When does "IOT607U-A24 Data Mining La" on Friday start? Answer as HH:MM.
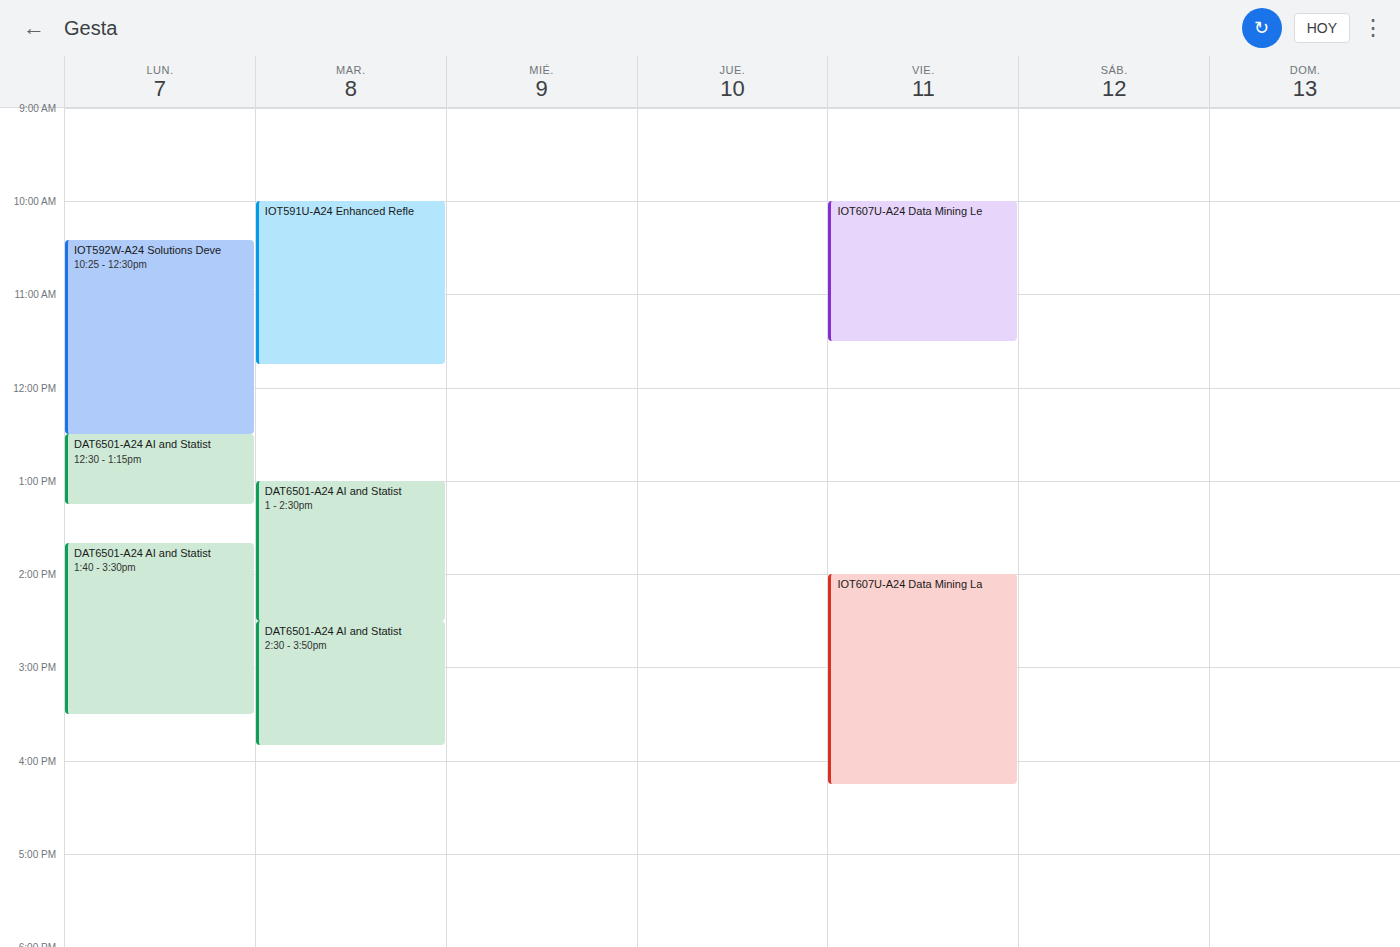
14:00